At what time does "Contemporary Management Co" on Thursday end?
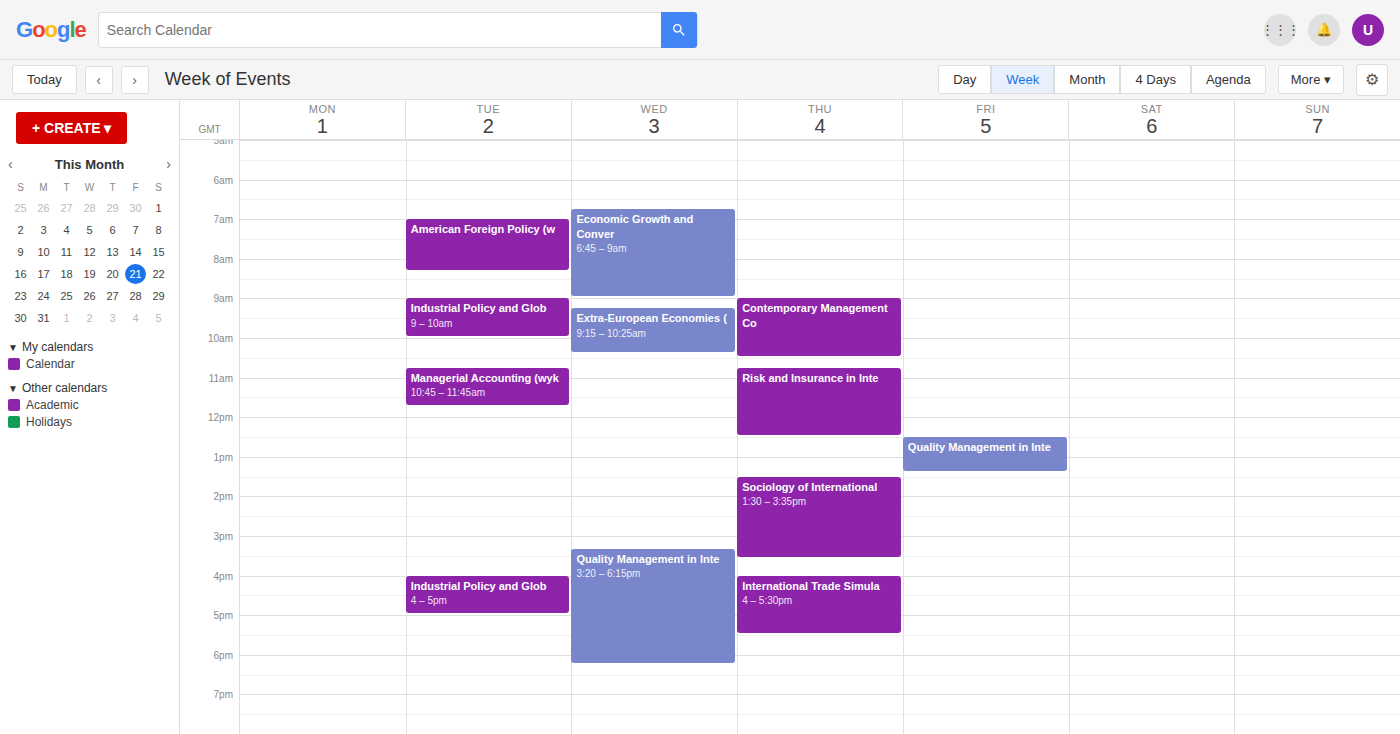
10:30 AM